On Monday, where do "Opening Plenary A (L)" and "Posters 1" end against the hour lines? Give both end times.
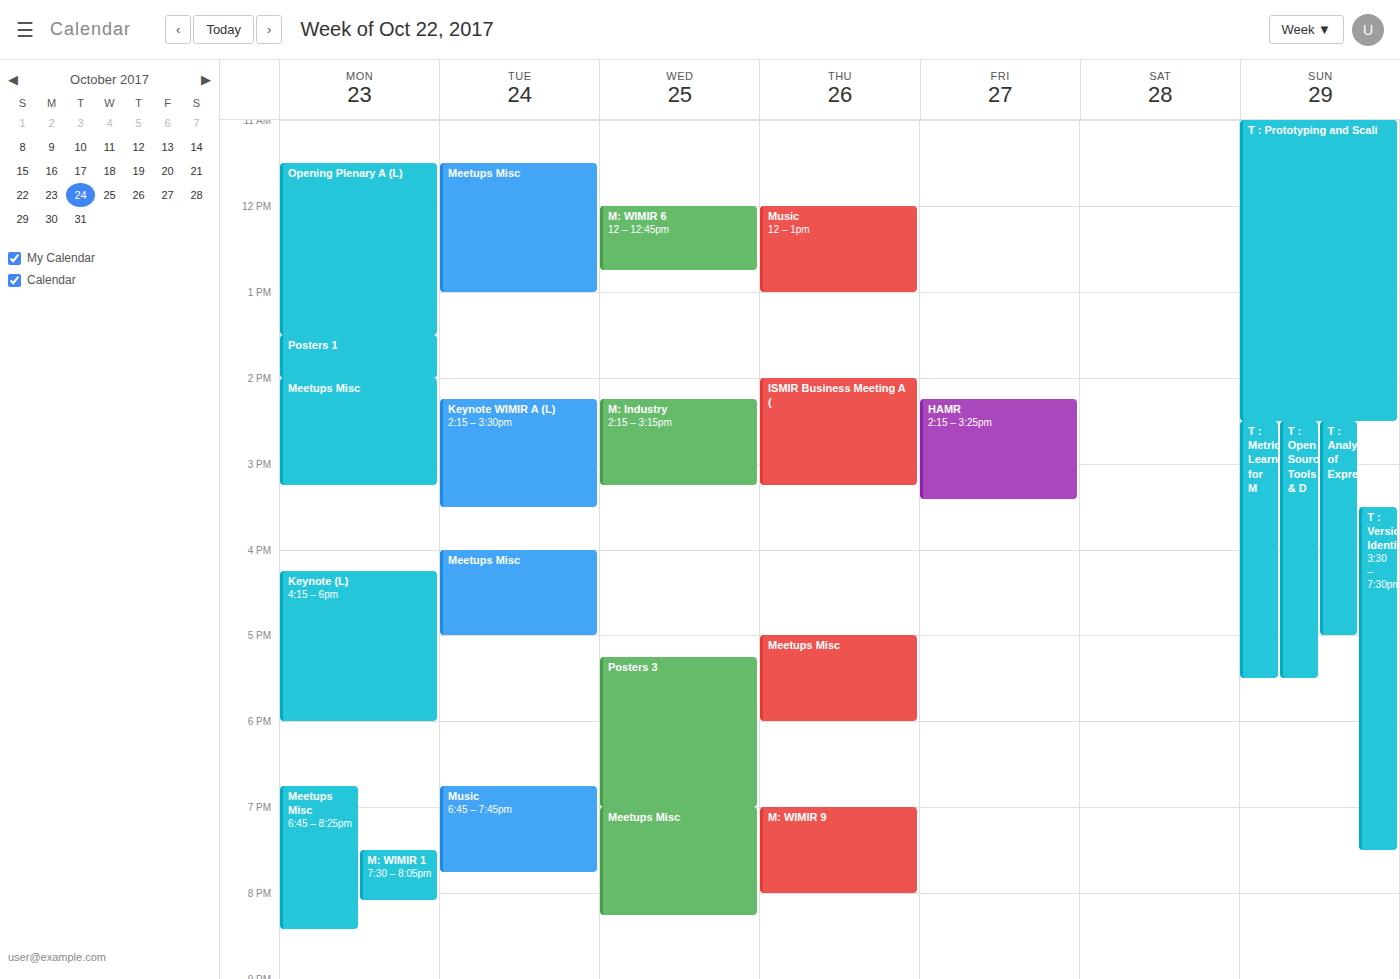
"Opening Plenary A (L)": 1:30 PM, halfway between the 1 PM and 2 PM lines. "Posters 1": 2:00 PM, exactly on the 2 PM line.